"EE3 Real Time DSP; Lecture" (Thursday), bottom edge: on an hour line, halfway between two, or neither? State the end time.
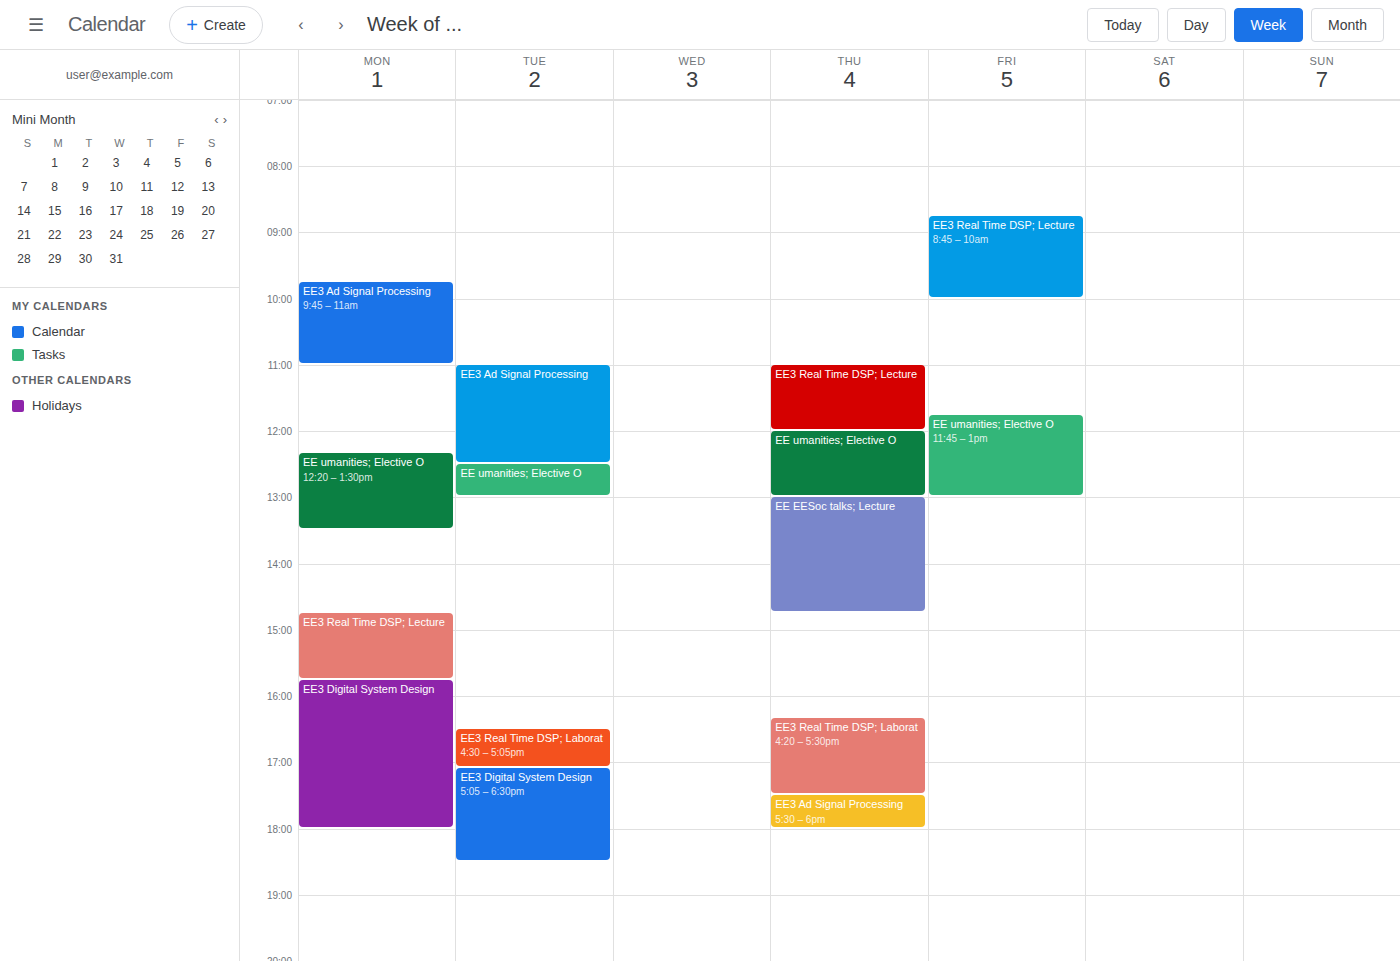
12:00 PM -- exactly on the 12 PM line.